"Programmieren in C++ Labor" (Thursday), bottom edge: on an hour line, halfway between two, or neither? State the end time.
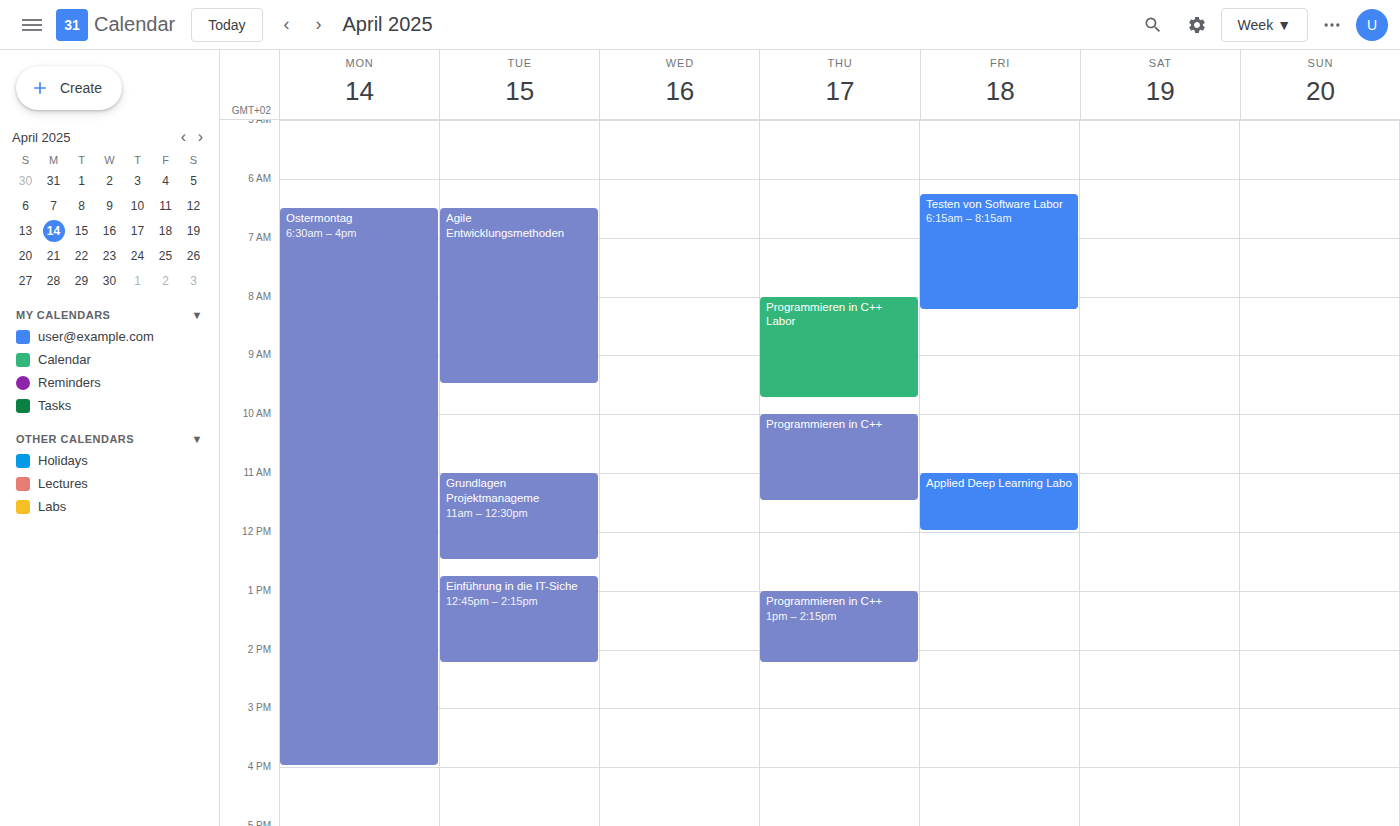
9:45 AM -- neither: three quarters of the way from the 9 AM line to the 10 AM line.